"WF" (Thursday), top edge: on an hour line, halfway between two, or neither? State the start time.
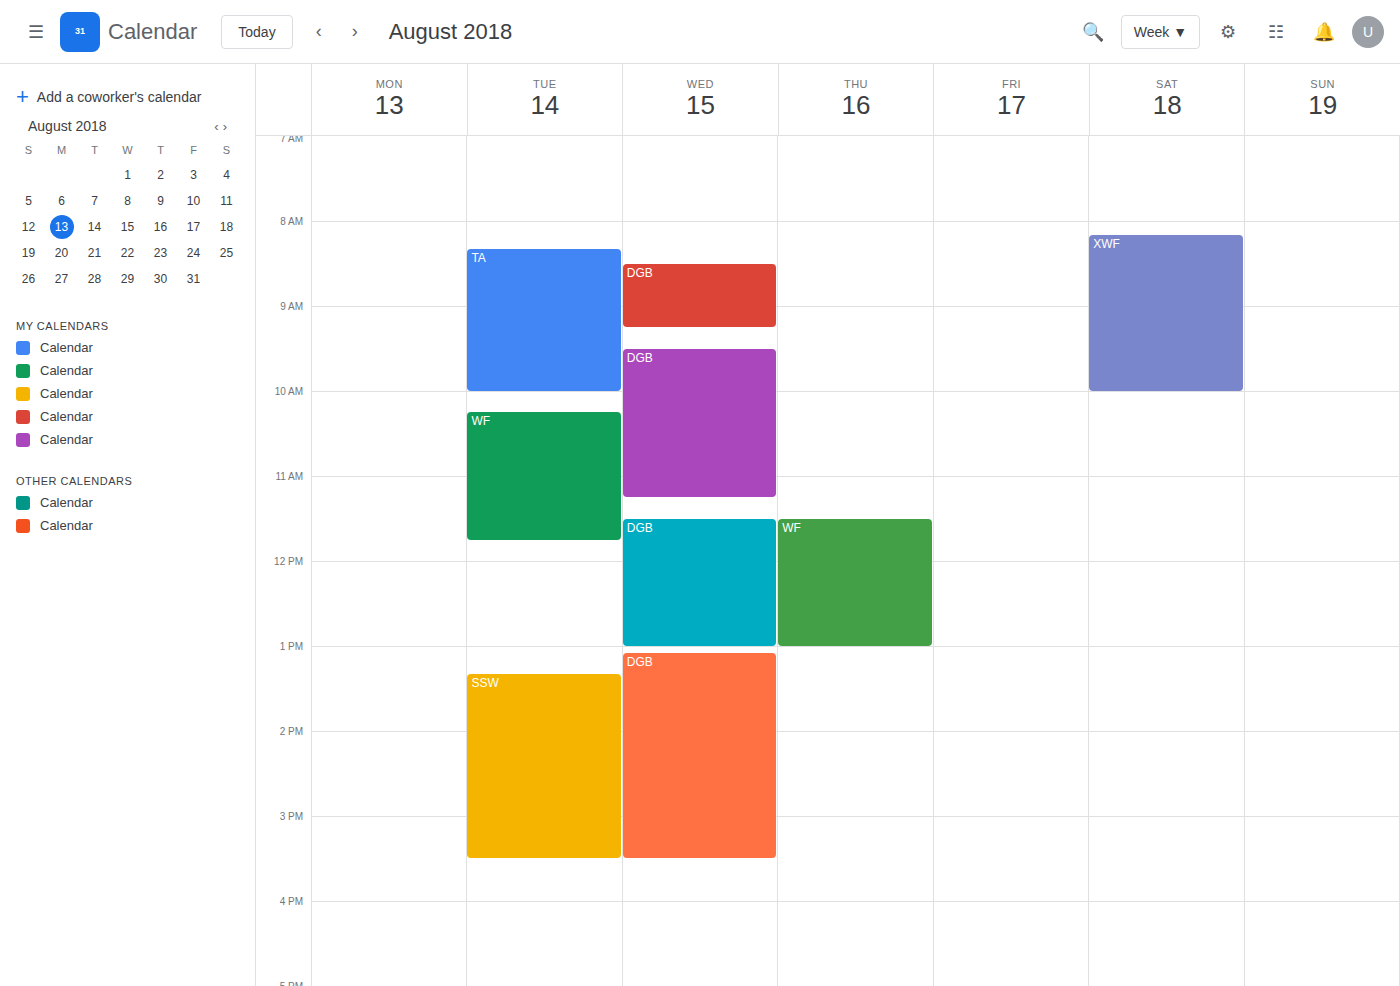
11:30 AM -- halfway between the 11 AM and 12 PM lines.